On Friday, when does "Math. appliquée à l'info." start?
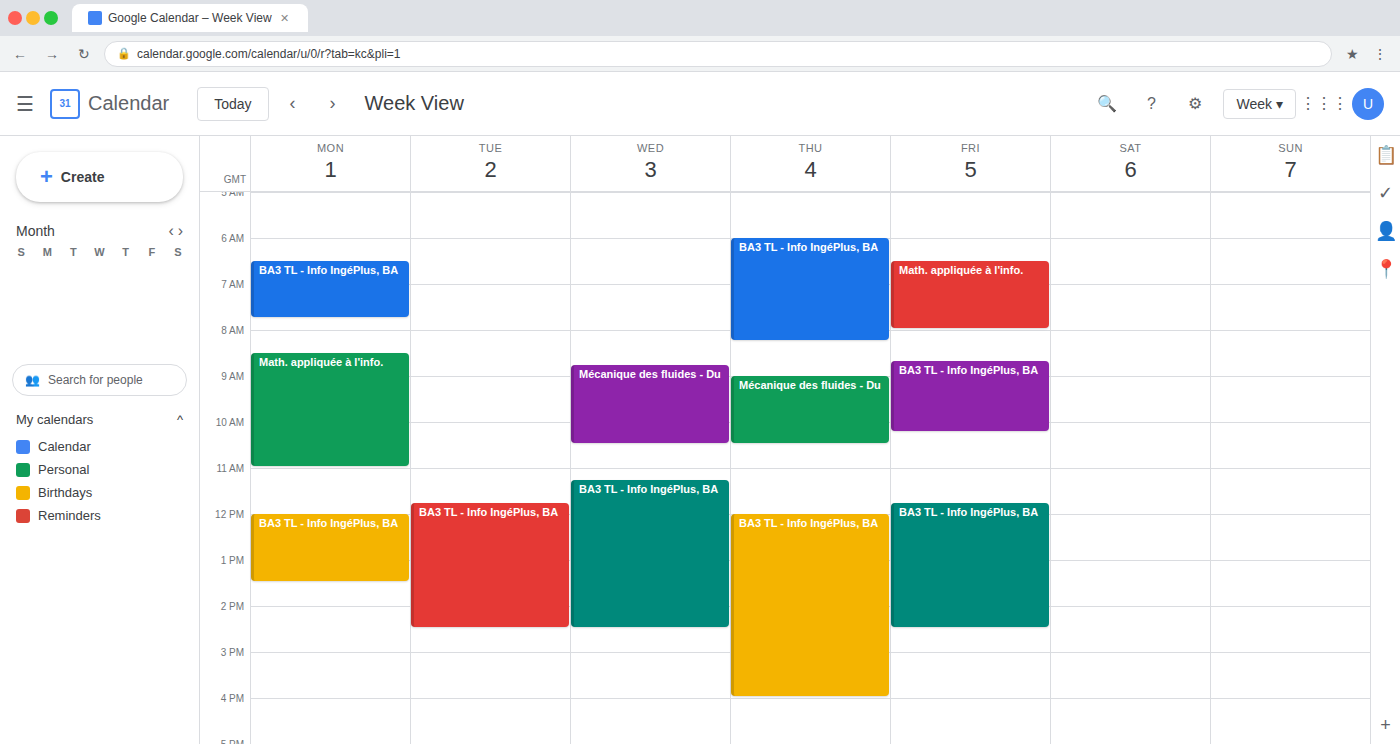
6:30 AM